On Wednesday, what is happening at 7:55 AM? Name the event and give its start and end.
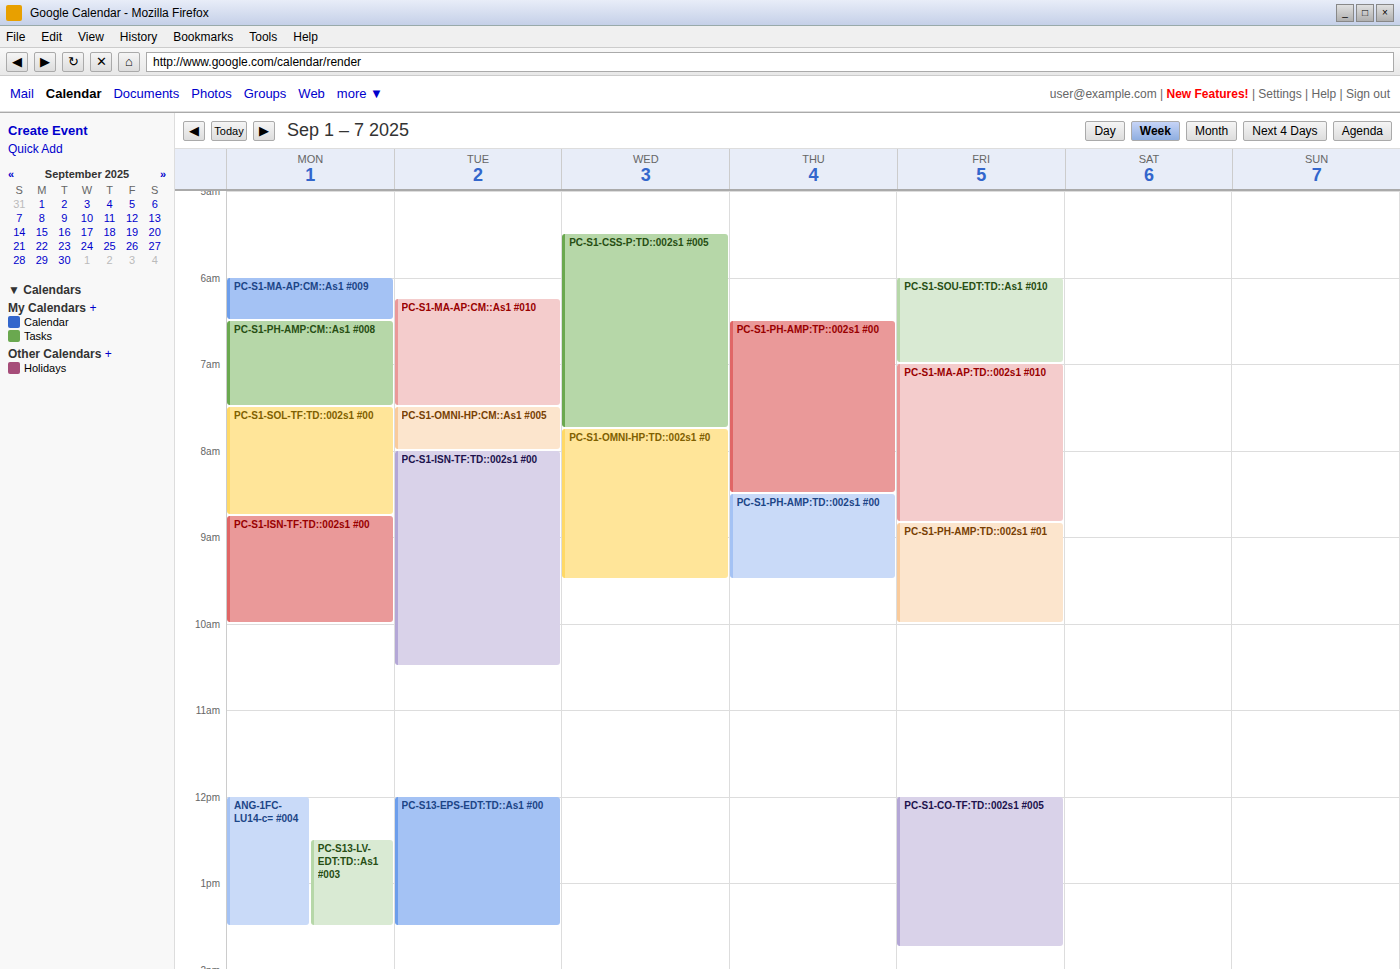
"PC-S1-OMNI-HP:TD::002s1 #0", 7:45 AM to 9:30 AM